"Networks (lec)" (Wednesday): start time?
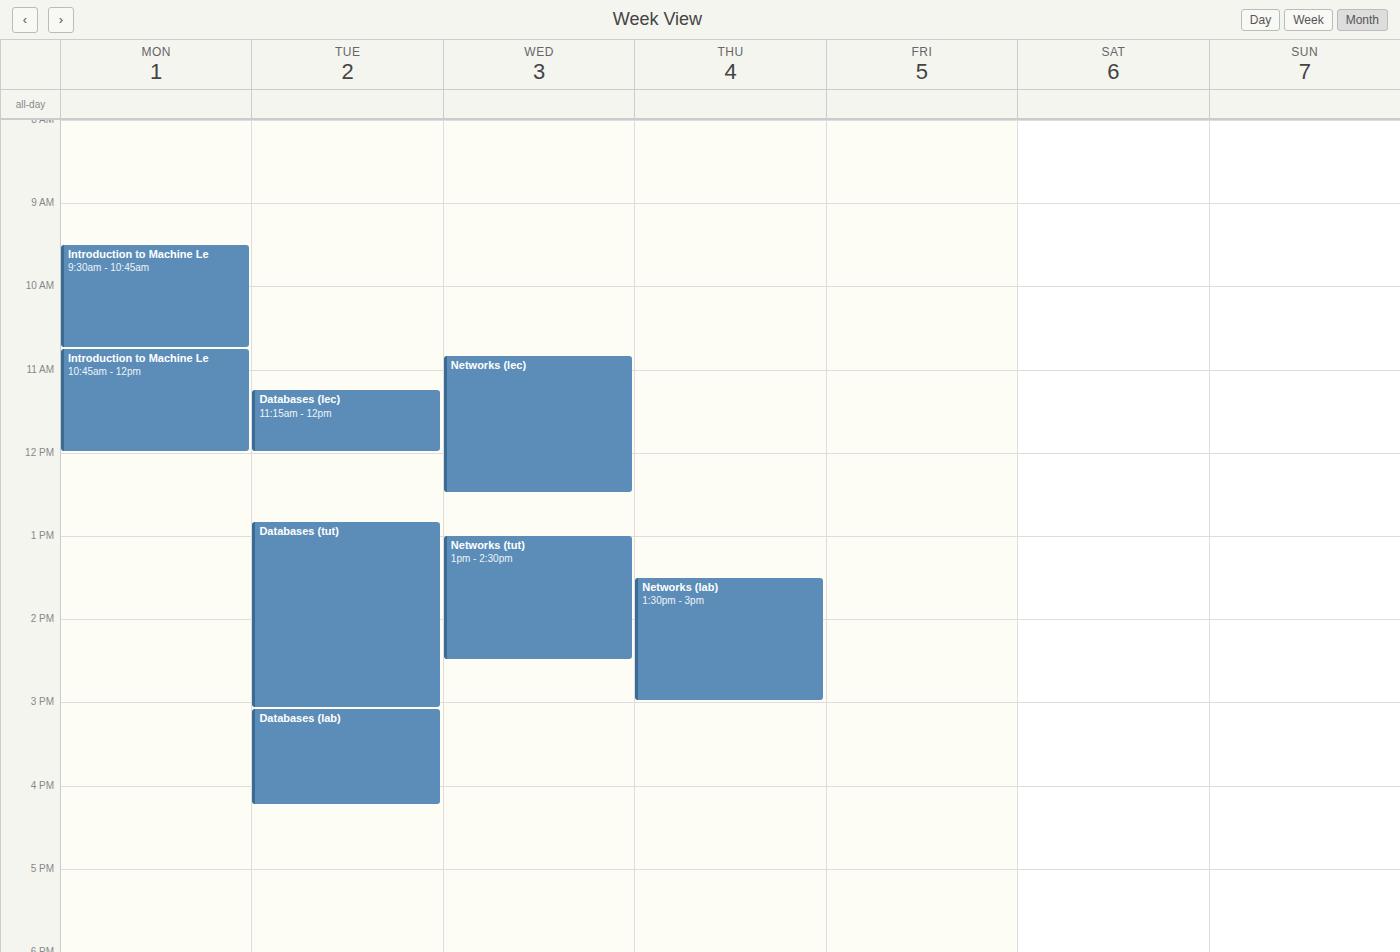
10:50 AM